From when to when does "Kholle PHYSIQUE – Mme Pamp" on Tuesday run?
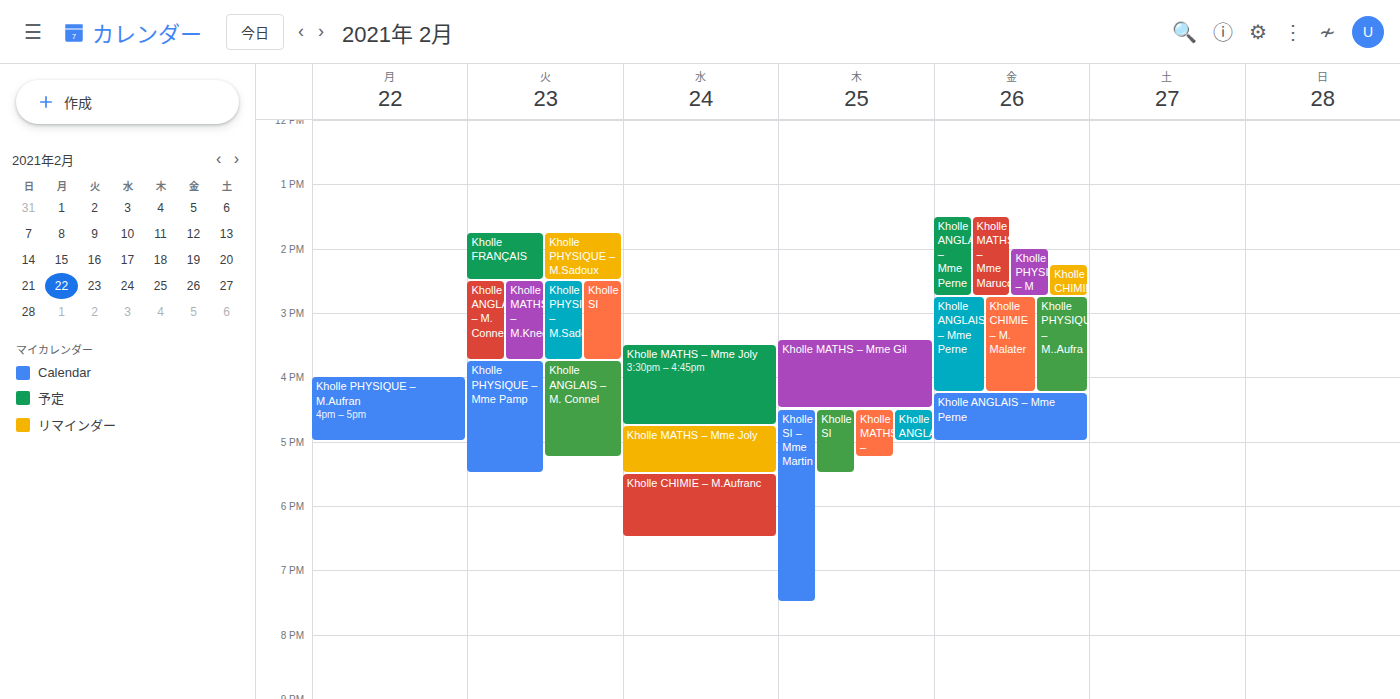
3:45 PM to 5:30 PM